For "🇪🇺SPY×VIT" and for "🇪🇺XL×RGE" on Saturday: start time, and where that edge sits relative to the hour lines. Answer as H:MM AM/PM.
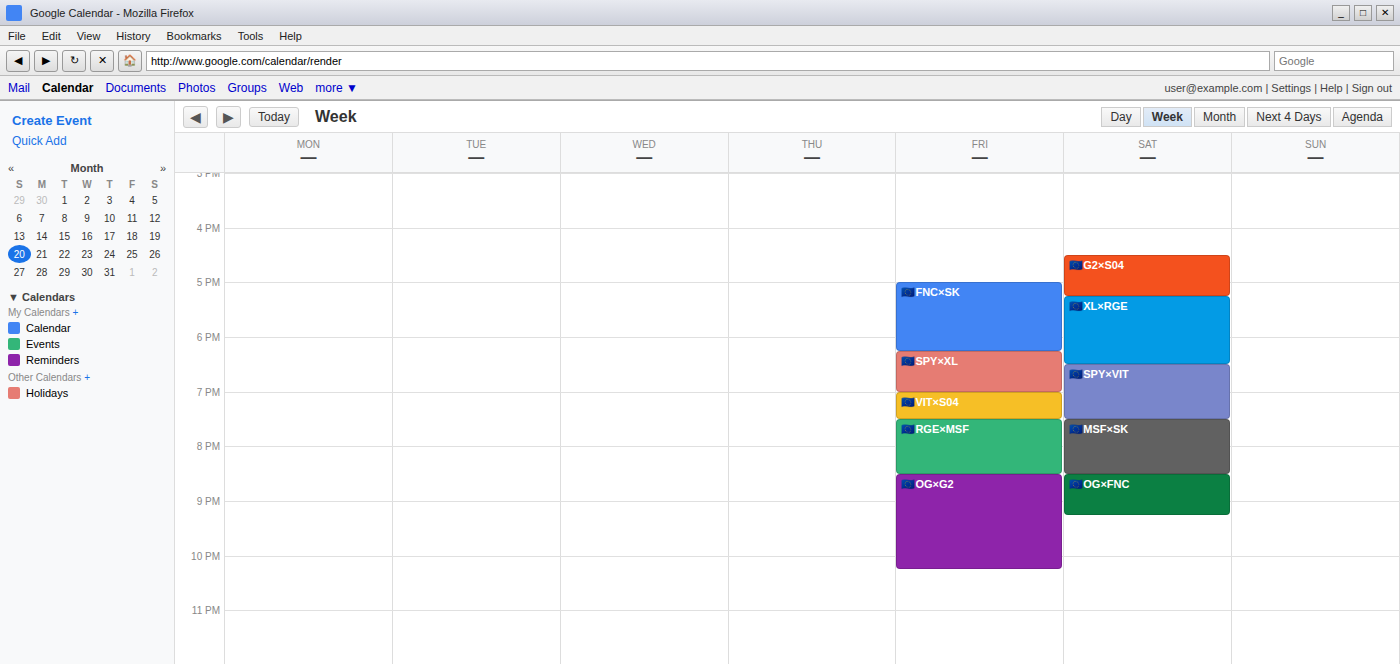
"🇪🇺SPY×VIT": 6:30 PM, halfway between the 6 PM and 7 PM lines. "🇪🇺XL×RGE": 5:15 PM, neither: a quarter of the way from the 5 PM line to the 6 PM line.